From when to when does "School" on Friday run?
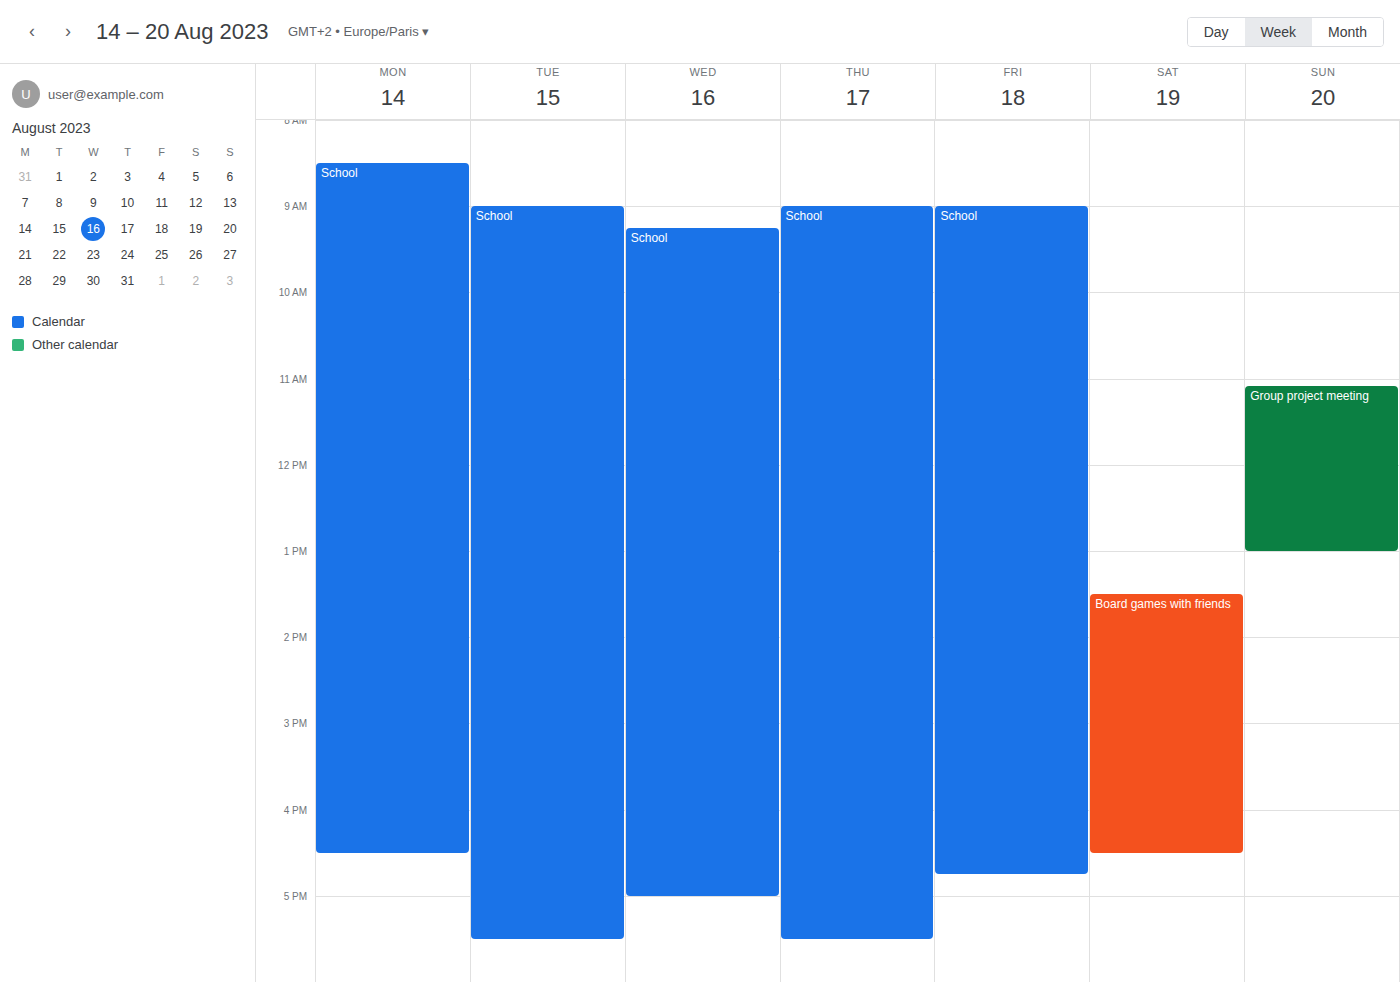
9:00 AM to 4:45 PM